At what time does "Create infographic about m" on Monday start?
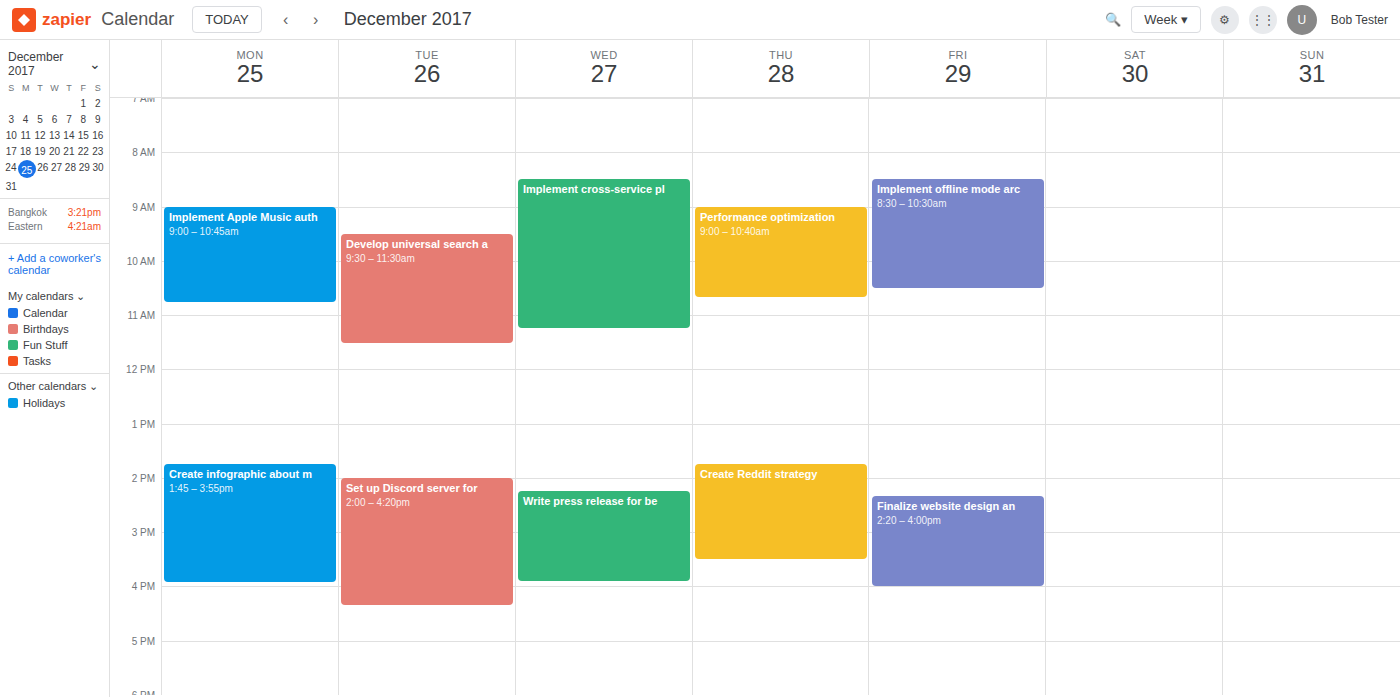
1:45 PM